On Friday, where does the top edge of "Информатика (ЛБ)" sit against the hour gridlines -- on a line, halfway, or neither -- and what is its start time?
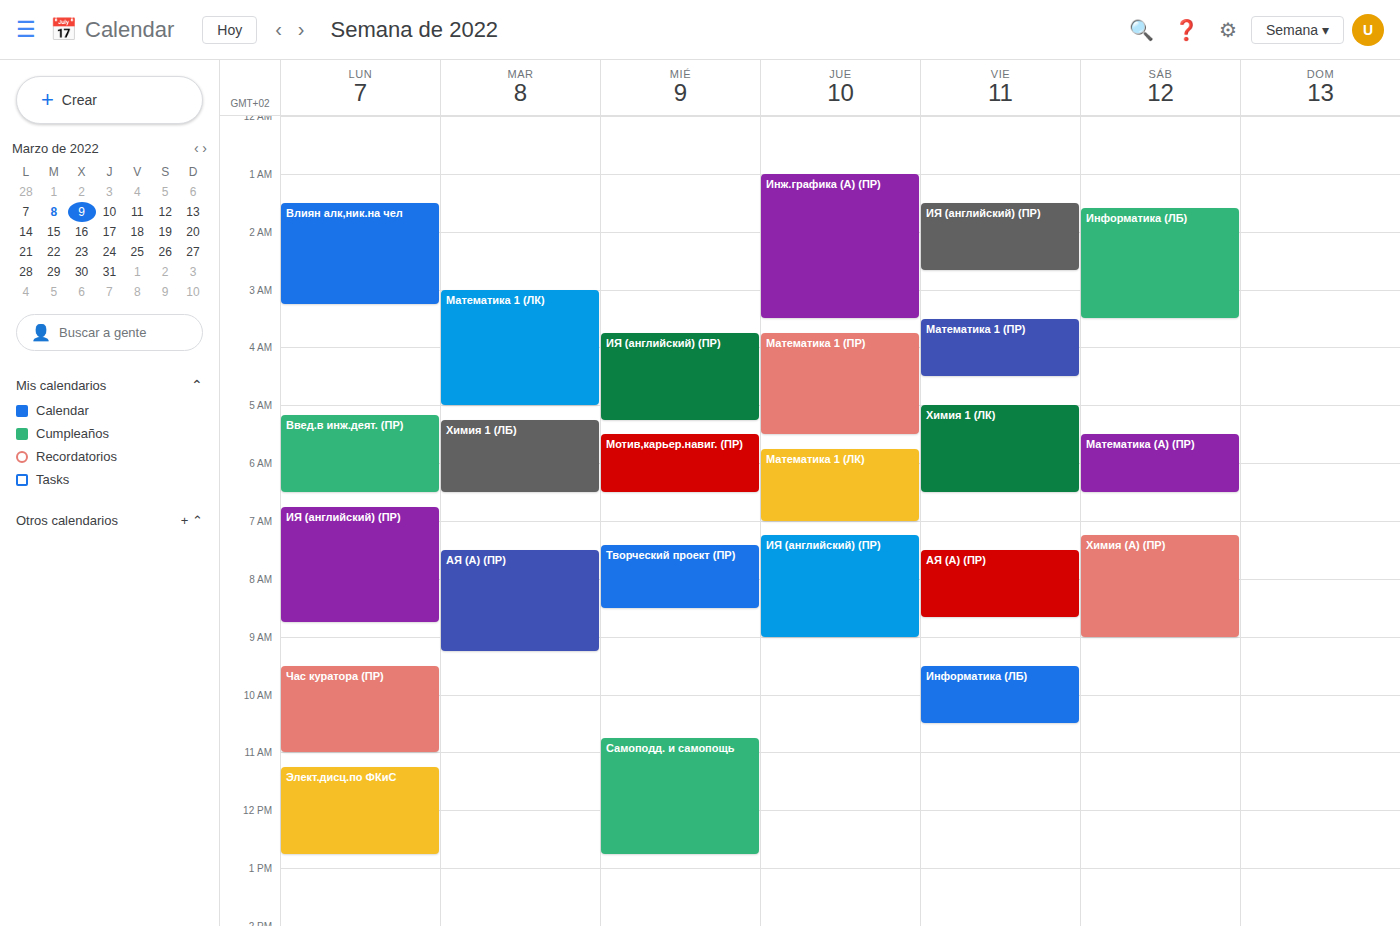
09:30 -- halfway between the 09:00 and 10:00 lines.